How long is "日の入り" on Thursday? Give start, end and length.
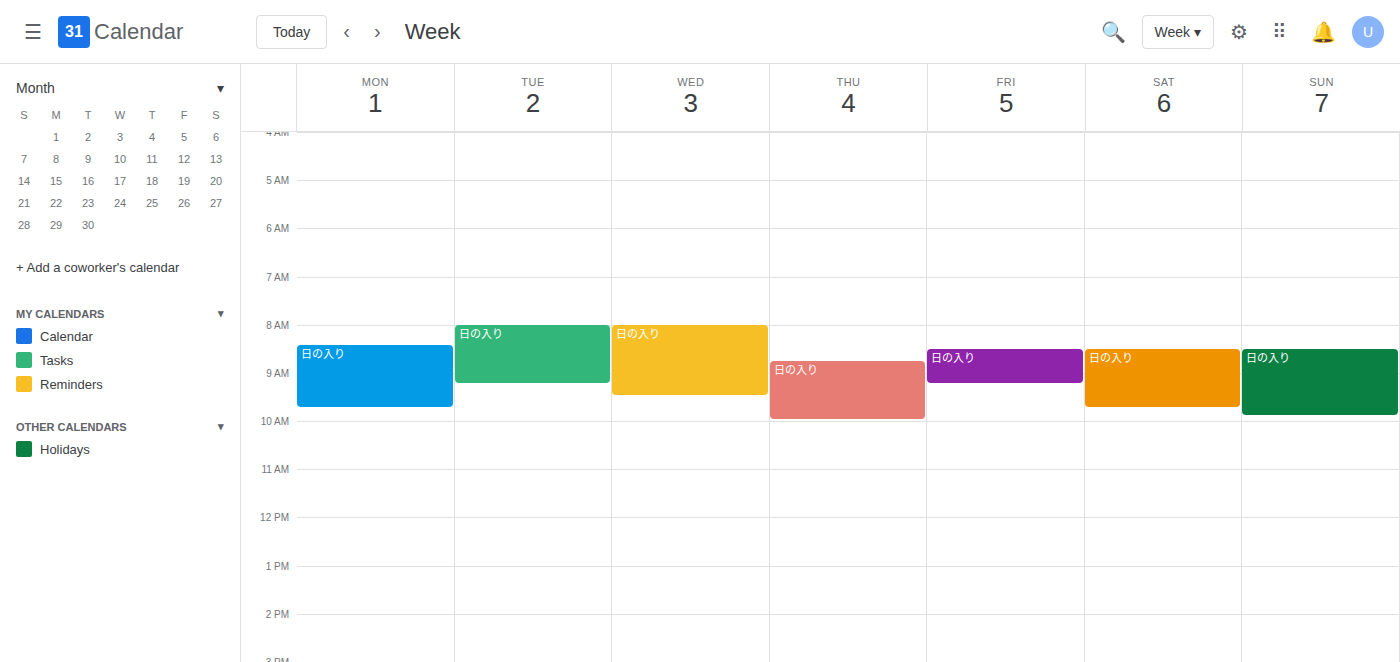
8:45 AM to 10:00 AM, 1 hour 15 minutes